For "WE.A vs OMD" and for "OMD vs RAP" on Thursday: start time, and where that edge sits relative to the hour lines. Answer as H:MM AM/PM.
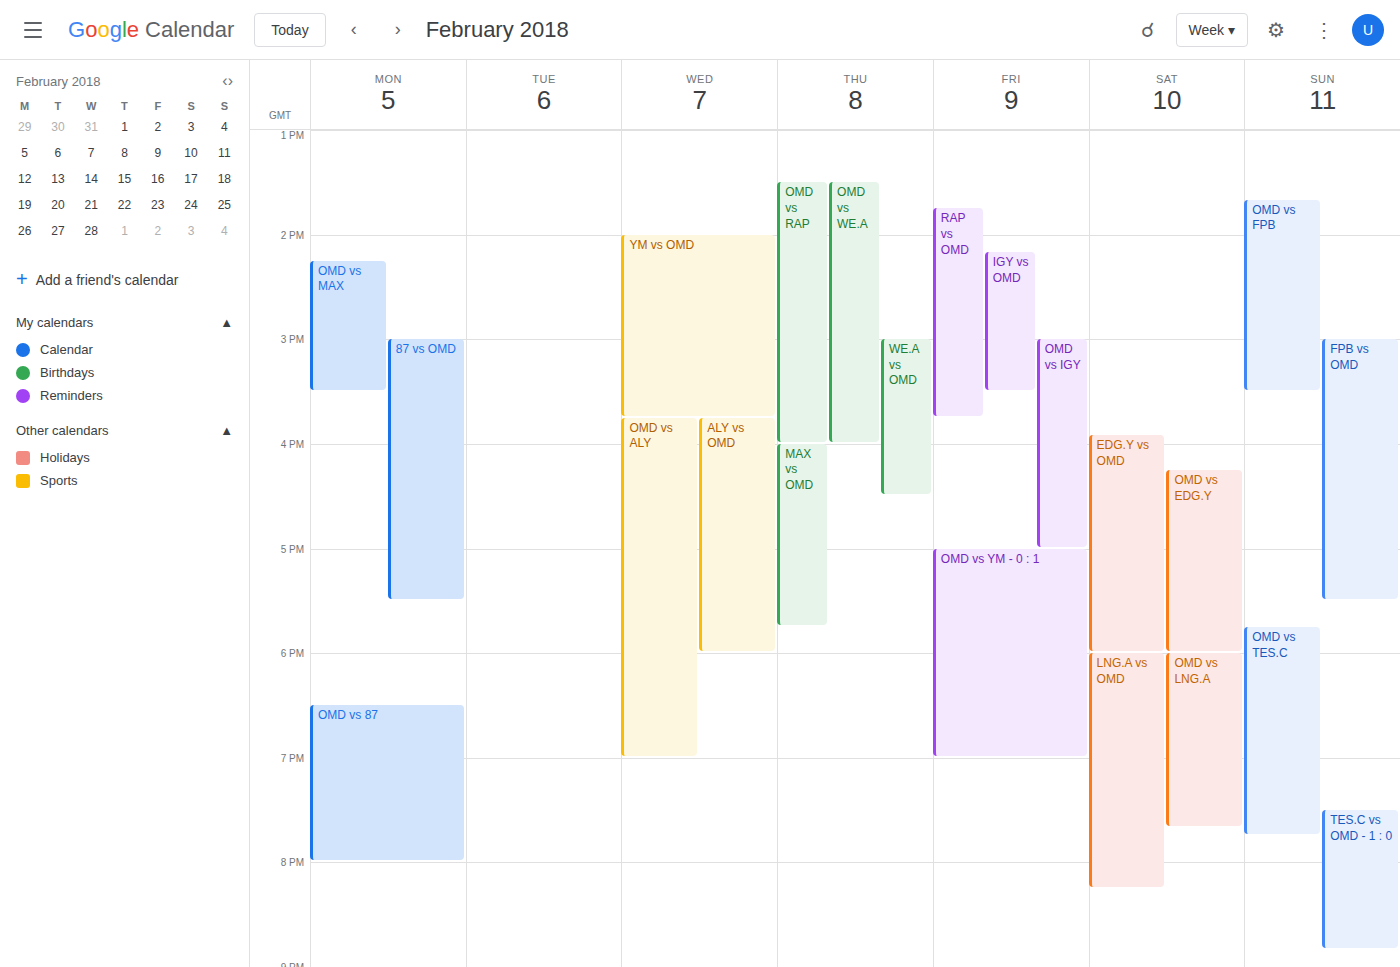
"WE.A vs OMD": 3:00 PM, exactly on the 3 PM line. "OMD vs RAP": 1:30 PM, halfway between the 1 PM and 2 PM lines.